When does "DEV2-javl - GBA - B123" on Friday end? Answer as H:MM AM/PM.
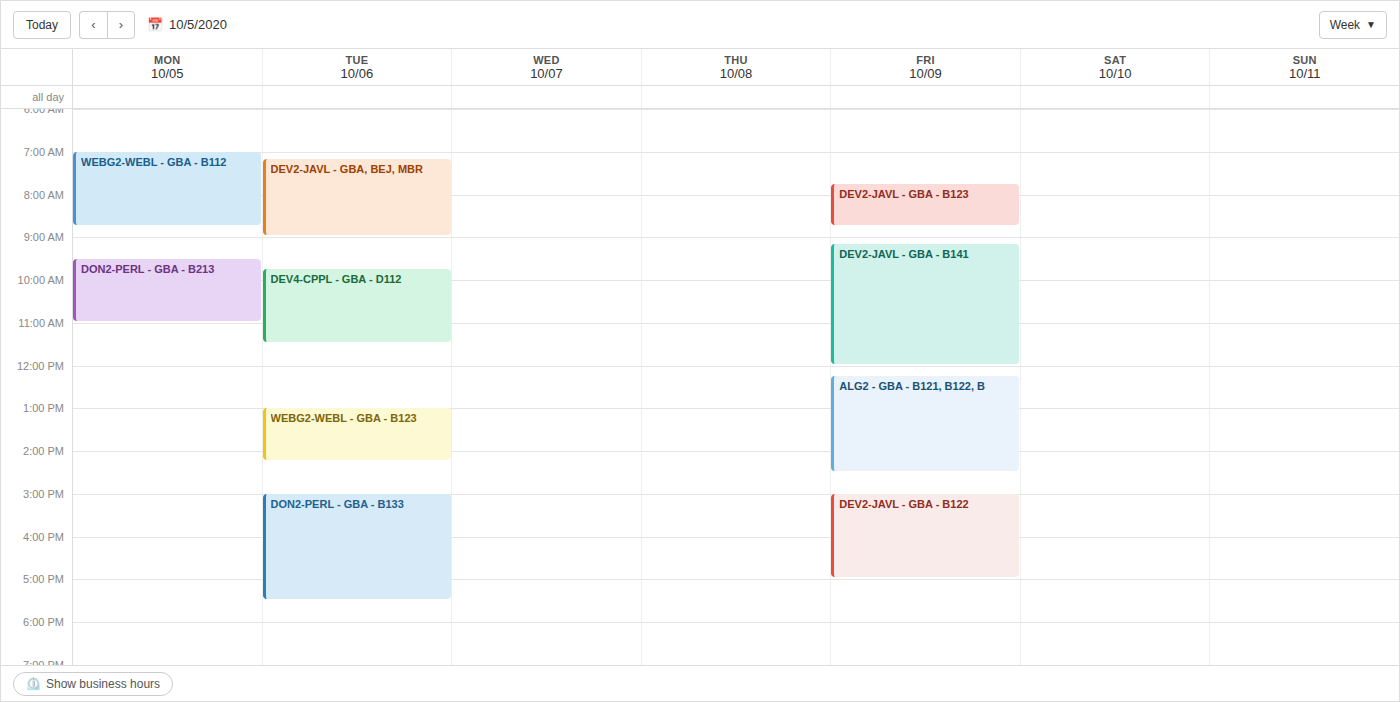
8:45 AM